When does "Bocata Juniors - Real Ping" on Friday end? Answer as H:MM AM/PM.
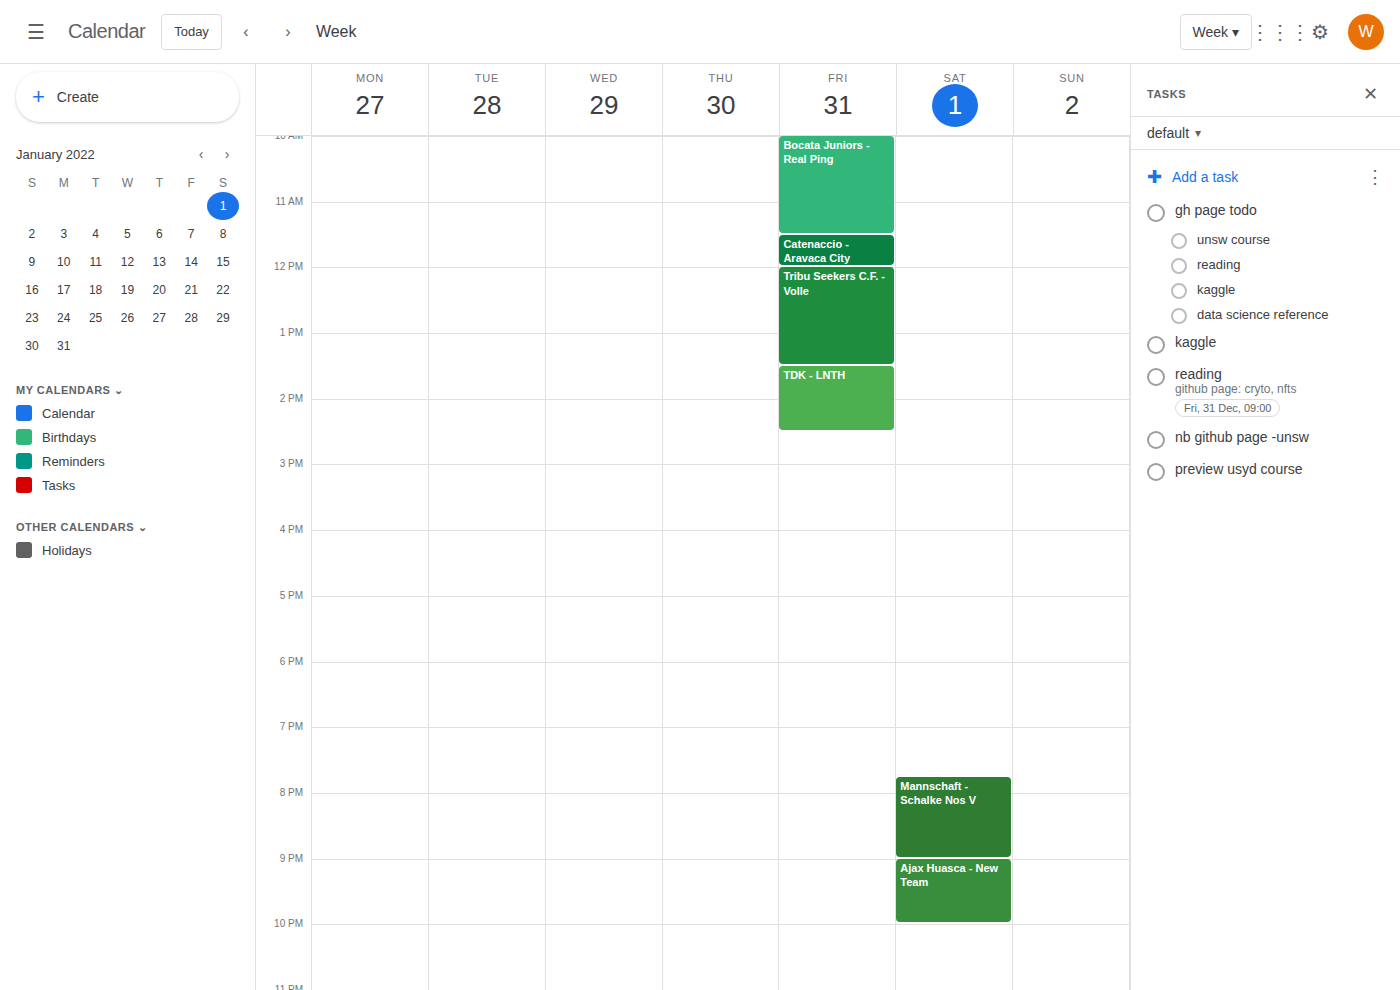
11:30 AM